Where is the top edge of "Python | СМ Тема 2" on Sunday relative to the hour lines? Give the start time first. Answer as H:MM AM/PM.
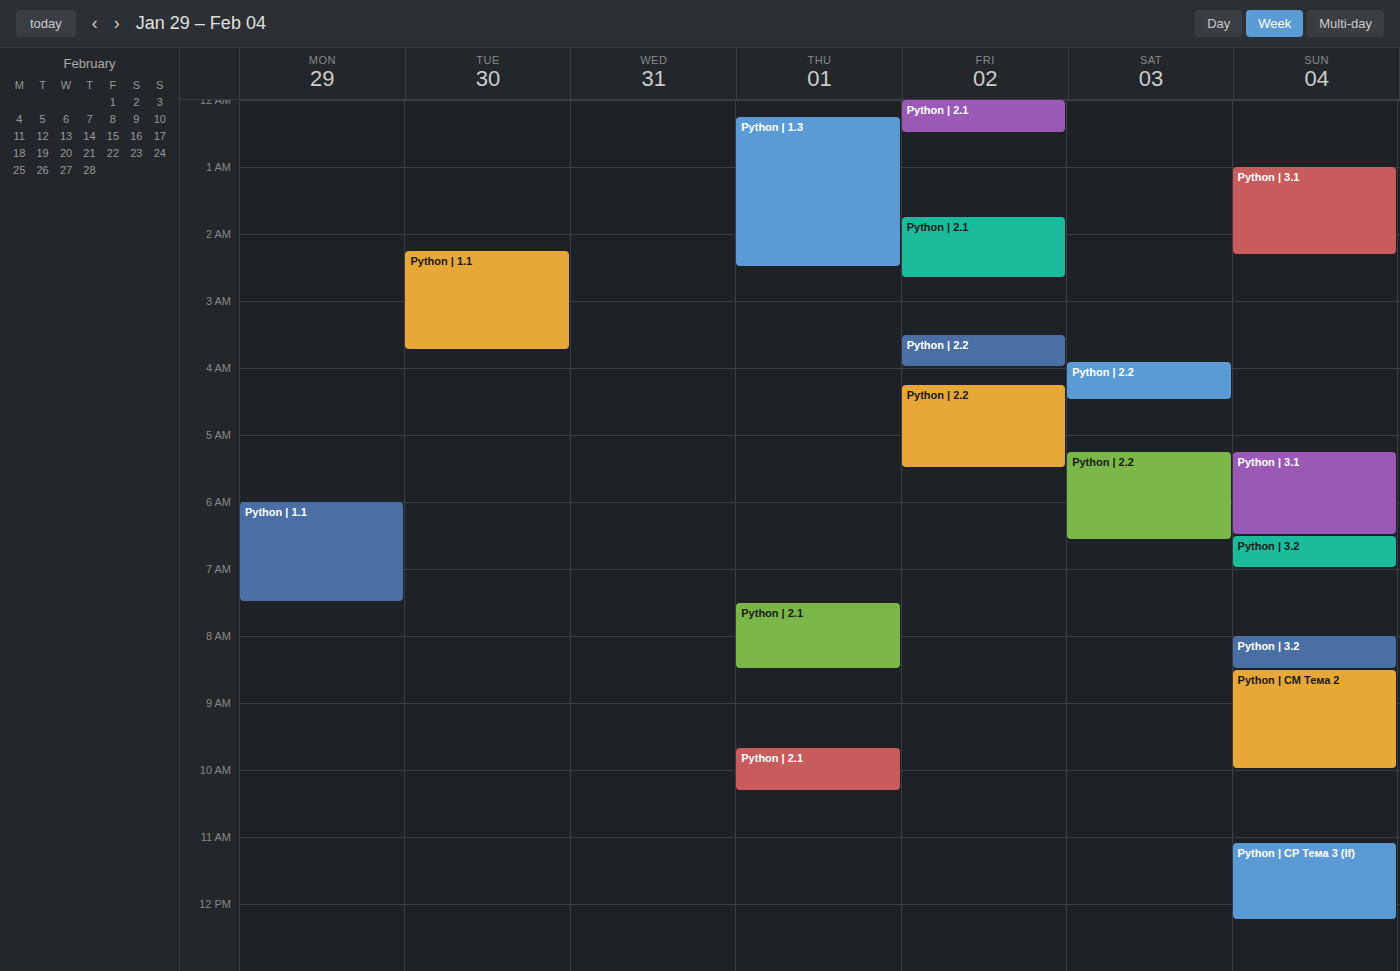
8:30 AM -- halfway between the 8 AM and 9 AM lines.